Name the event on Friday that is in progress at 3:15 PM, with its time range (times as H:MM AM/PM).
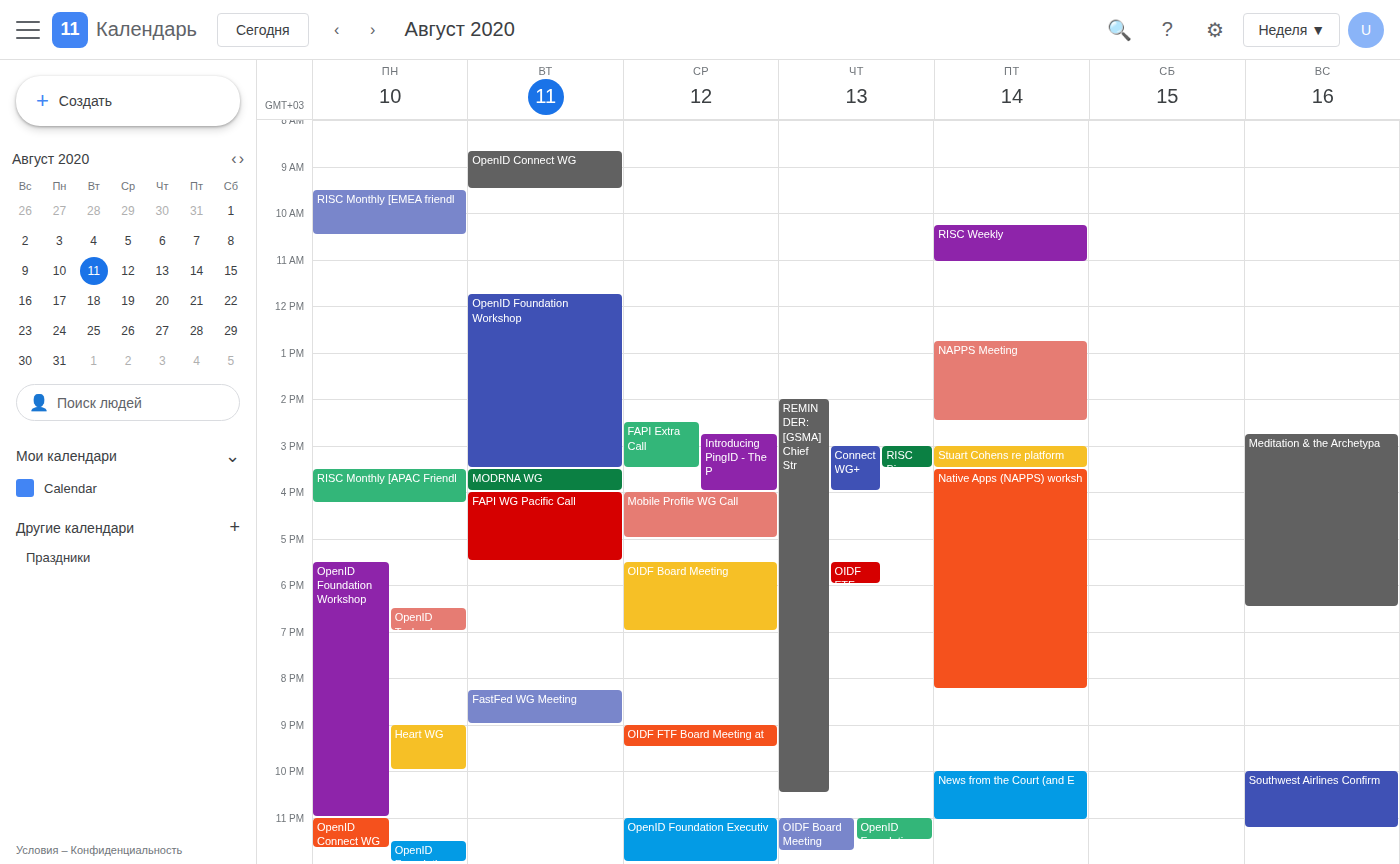
"Stuart Cohens re platform", 3:00 PM to 3:30 PM